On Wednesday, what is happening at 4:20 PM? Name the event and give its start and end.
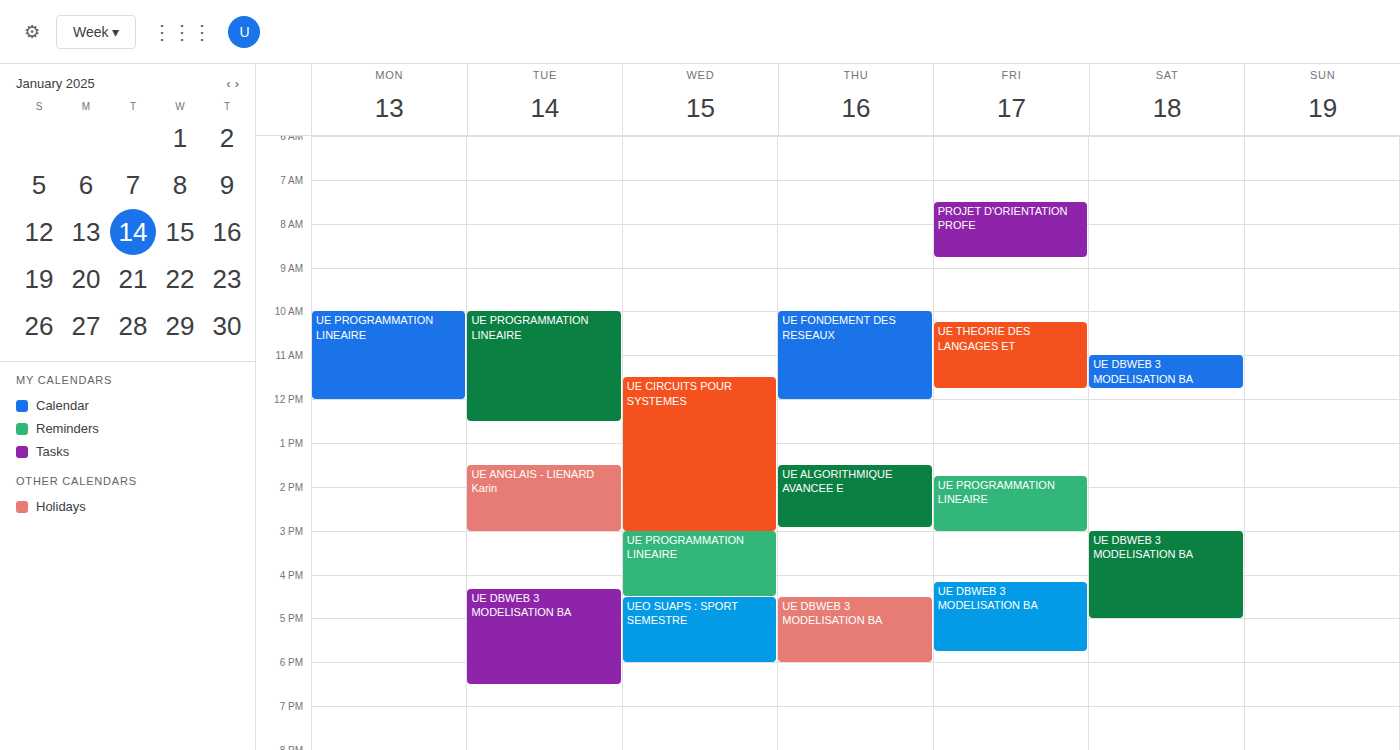
"UE PROGRAMMATION LINEAIRE", 3:00 PM to 4:30 PM